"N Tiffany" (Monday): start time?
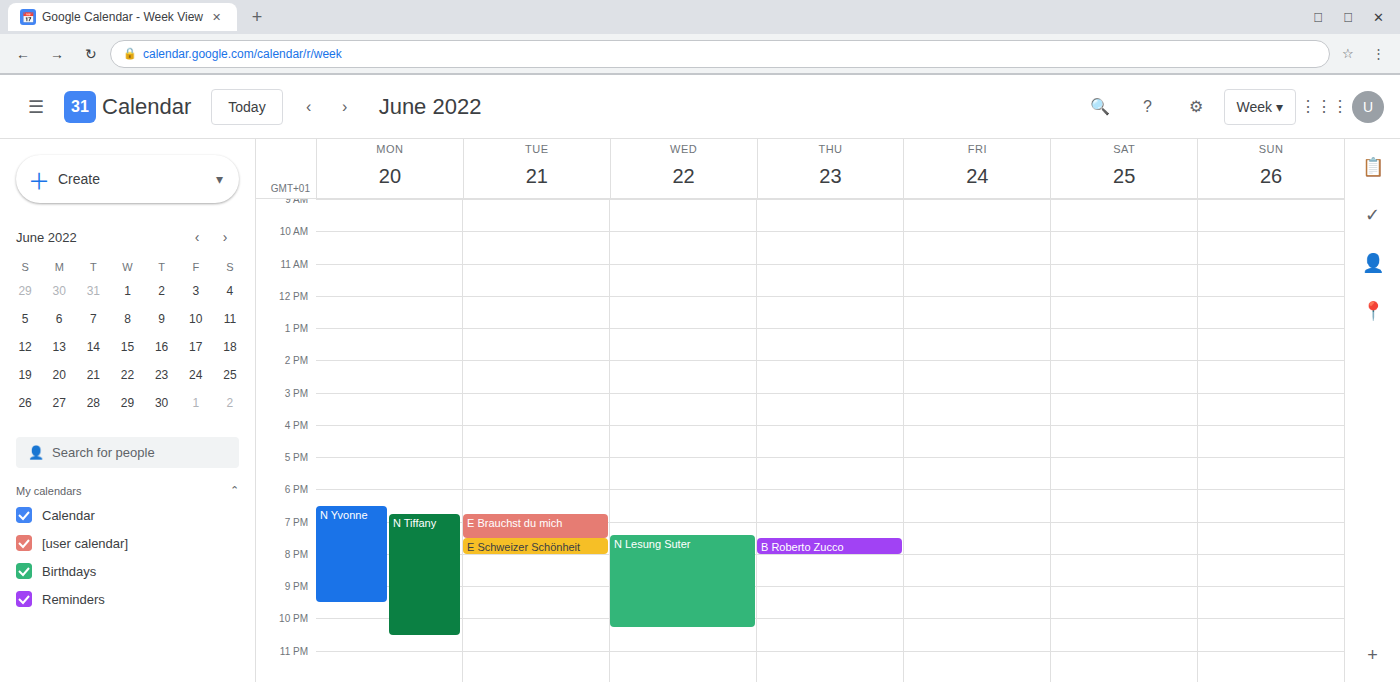
6:45 PM